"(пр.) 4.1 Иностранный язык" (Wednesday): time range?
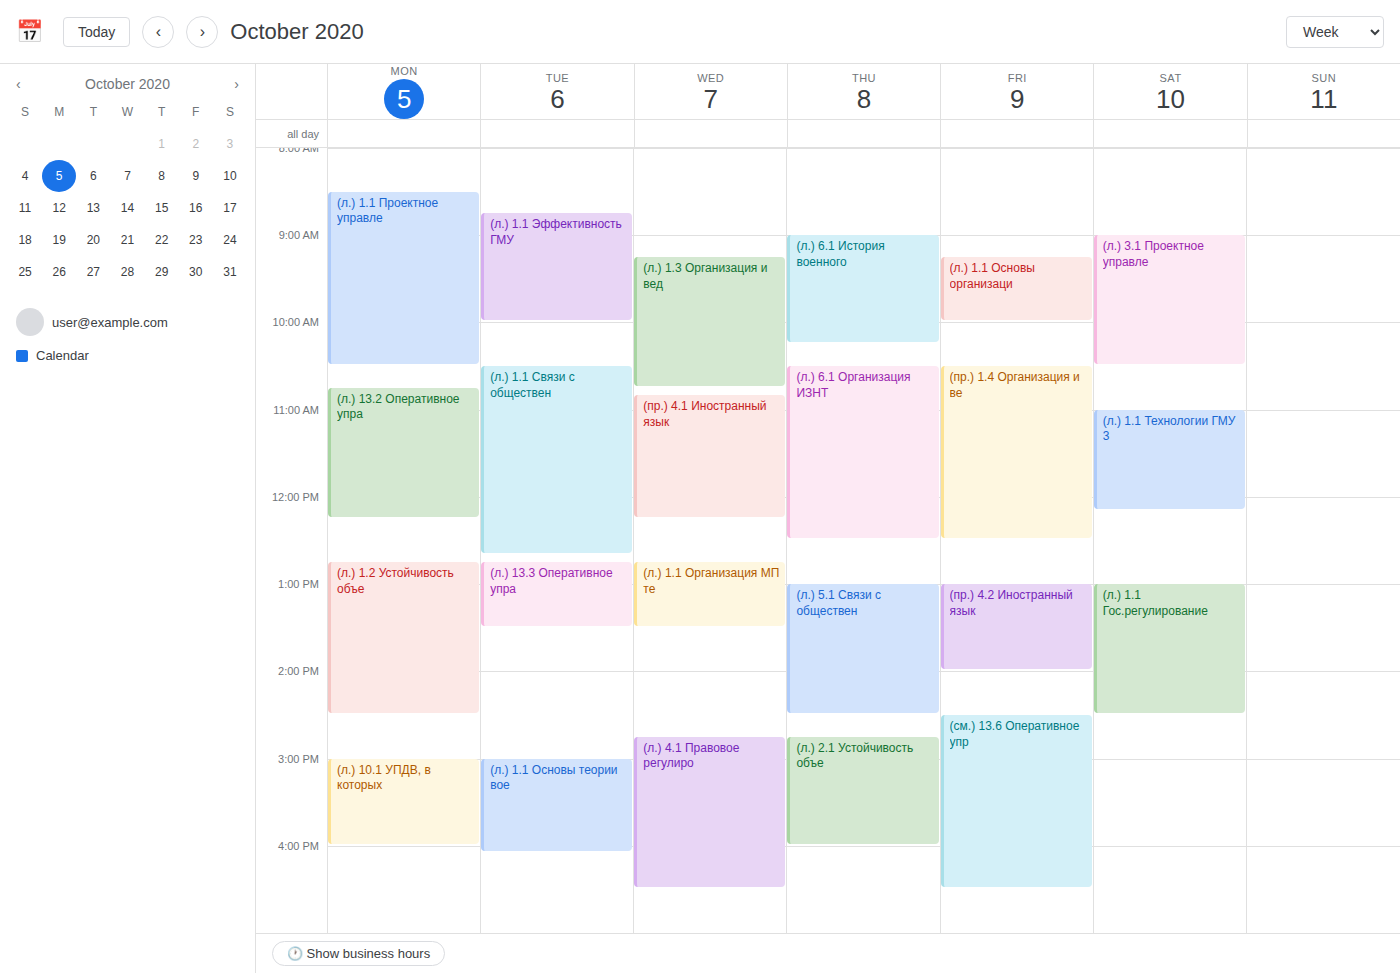
10:50 AM to 12:15 PM